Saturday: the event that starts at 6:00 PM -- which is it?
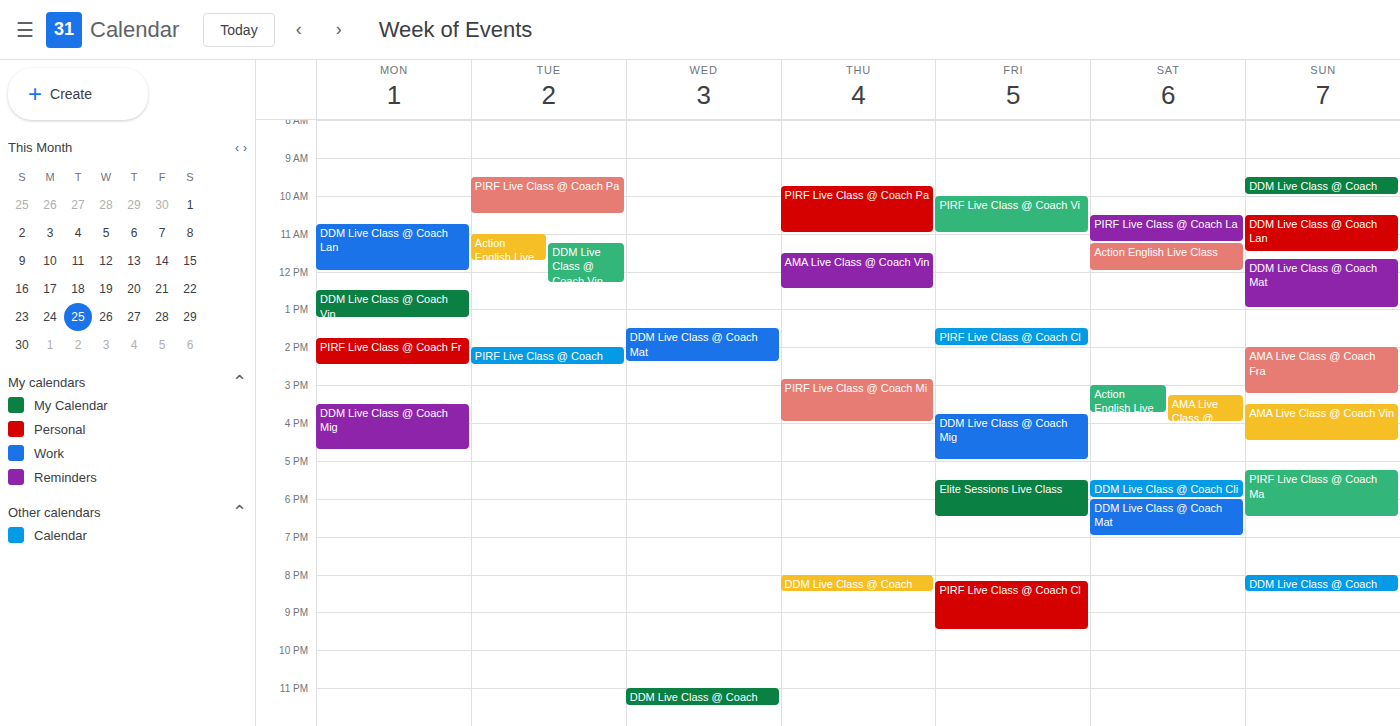
"DDM Live Class @ Coach Mat"